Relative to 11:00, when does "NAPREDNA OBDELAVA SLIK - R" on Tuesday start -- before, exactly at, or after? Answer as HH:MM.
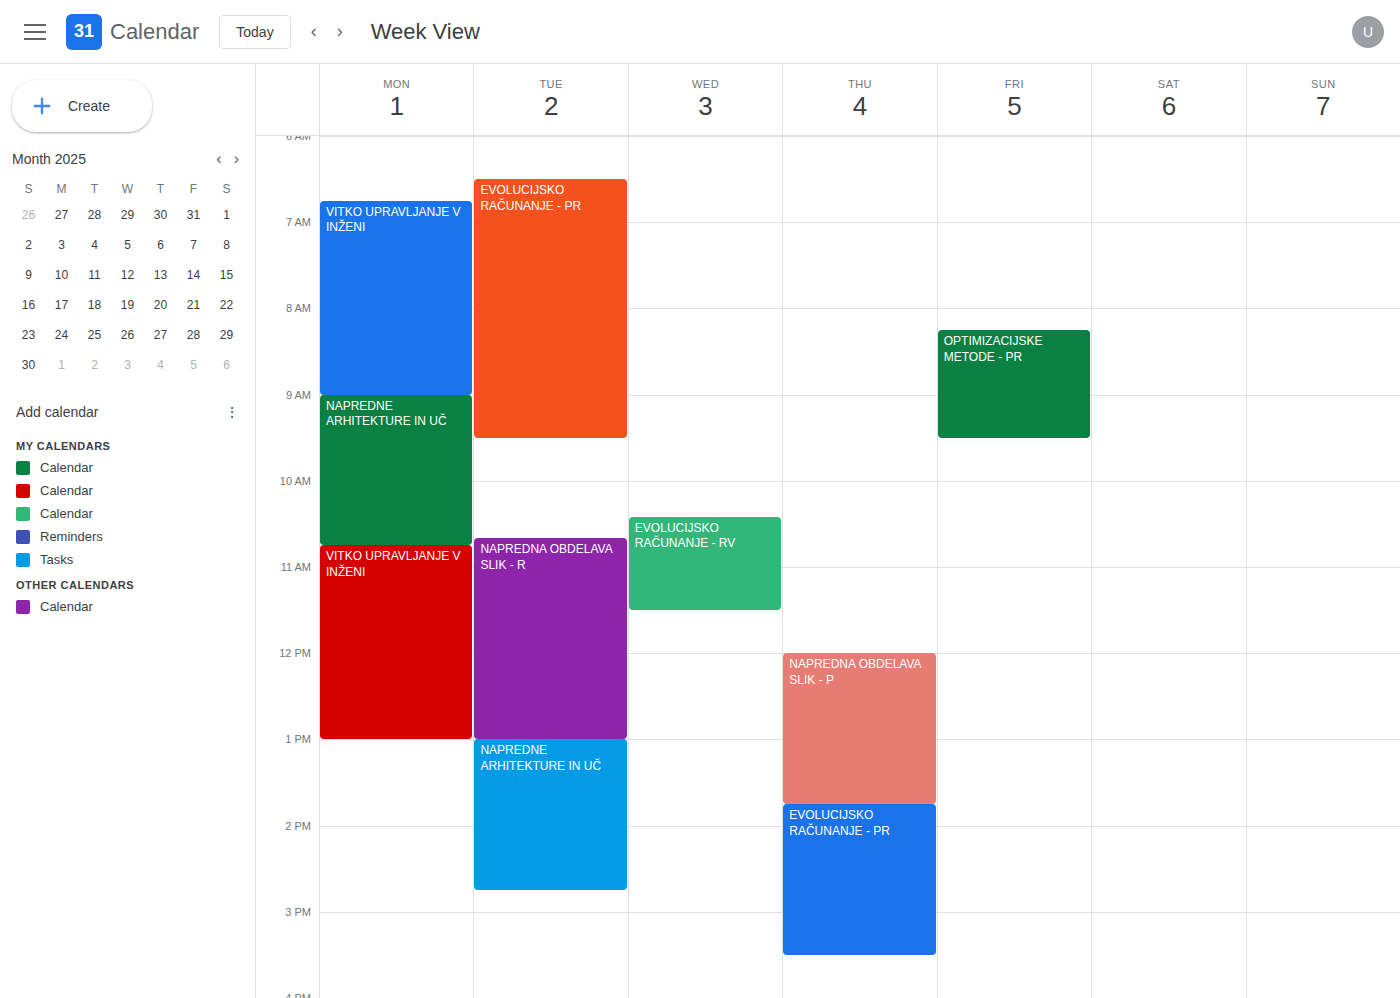
10:40 -- before 11:00, 20 minutes above the 11:00 line.